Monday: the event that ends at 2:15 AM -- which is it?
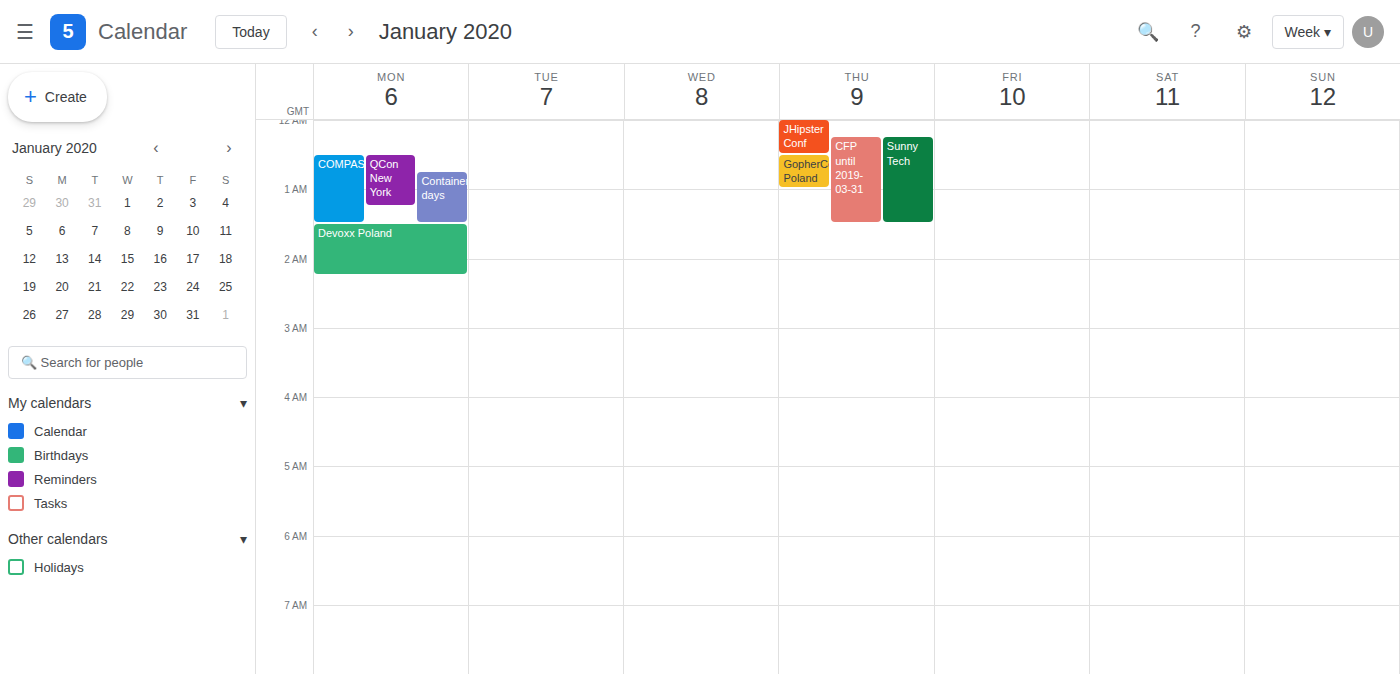
"Devoxx Poland"